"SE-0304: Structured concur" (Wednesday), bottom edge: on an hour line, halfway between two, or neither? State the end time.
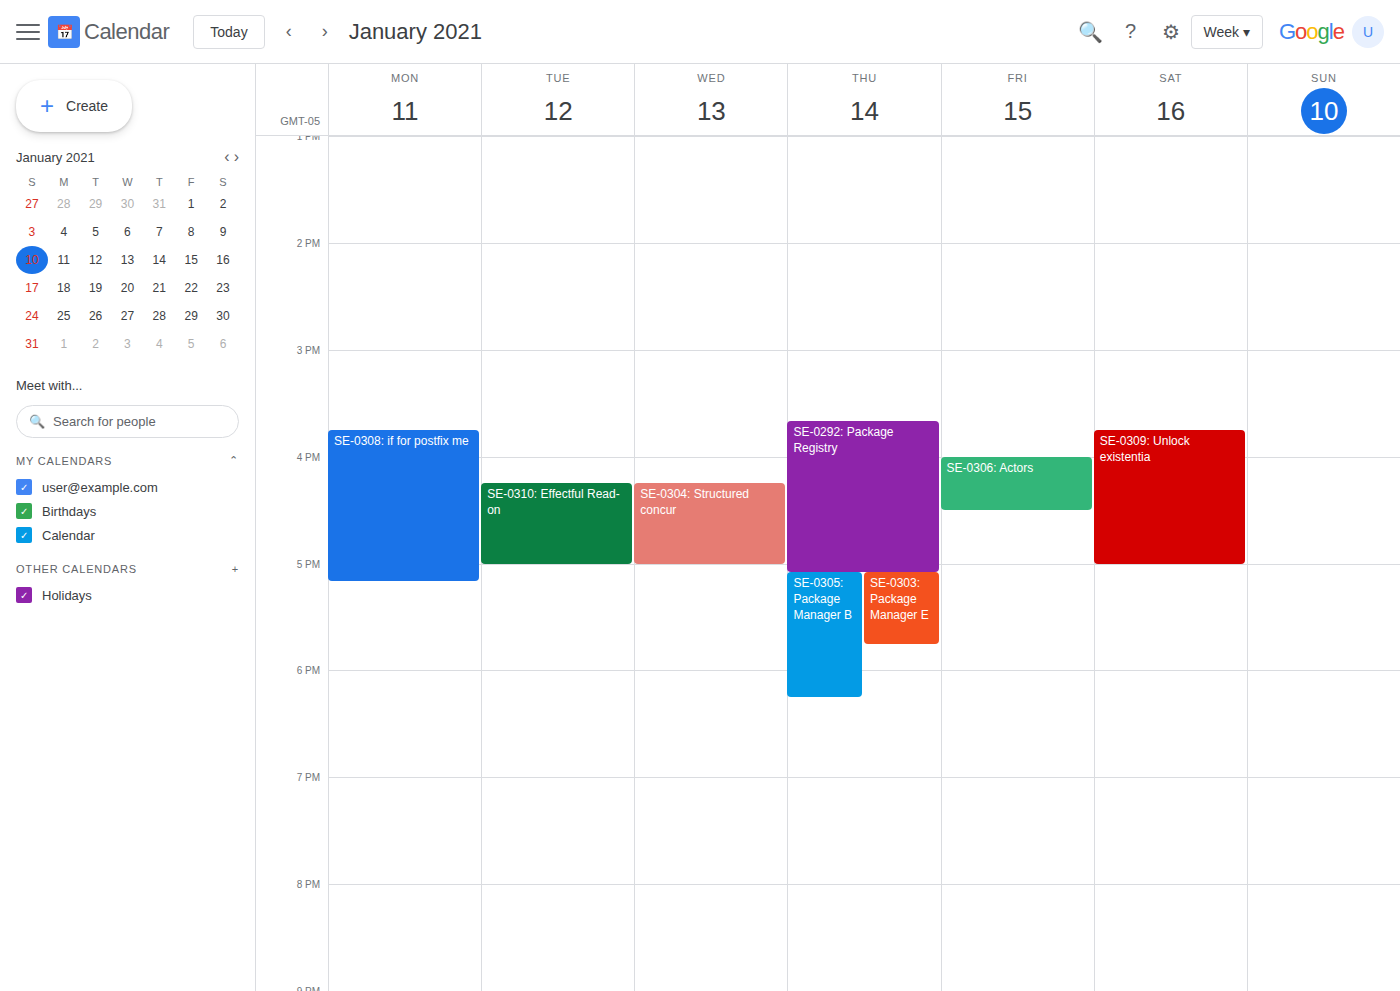
5:00 PM -- exactly on the 5 PM line.